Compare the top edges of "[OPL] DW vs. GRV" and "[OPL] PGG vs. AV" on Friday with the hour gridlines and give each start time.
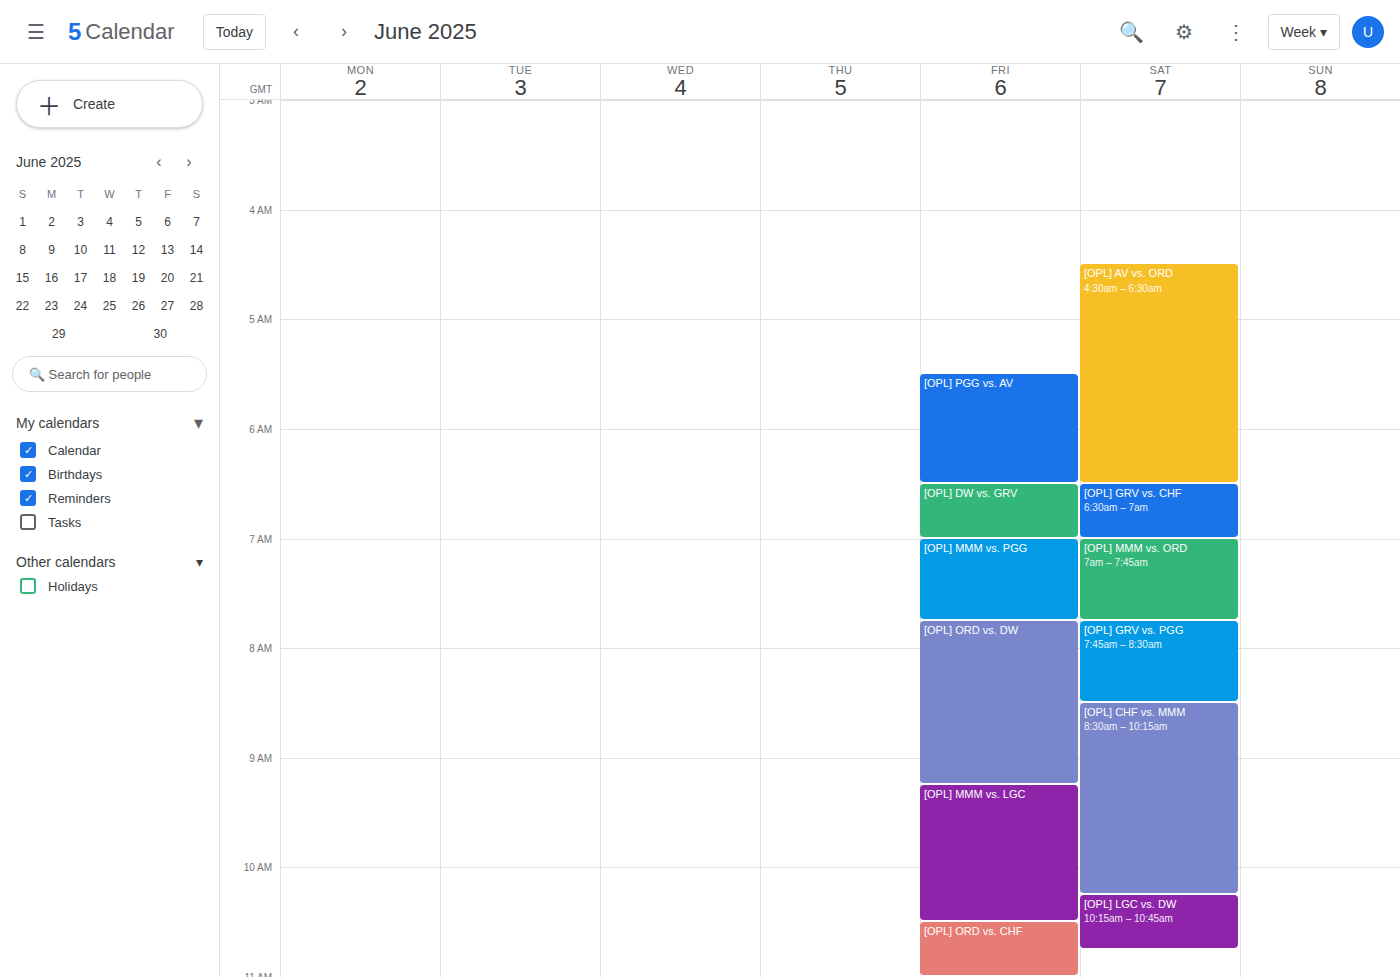
"[OPL] DW vs. GRV": 06:30, halfway between the 06:00 and 07:00 lines. "[OPL] PGG vs. AV": 05:30, halfway between the 05:00 and 06:00 lines.